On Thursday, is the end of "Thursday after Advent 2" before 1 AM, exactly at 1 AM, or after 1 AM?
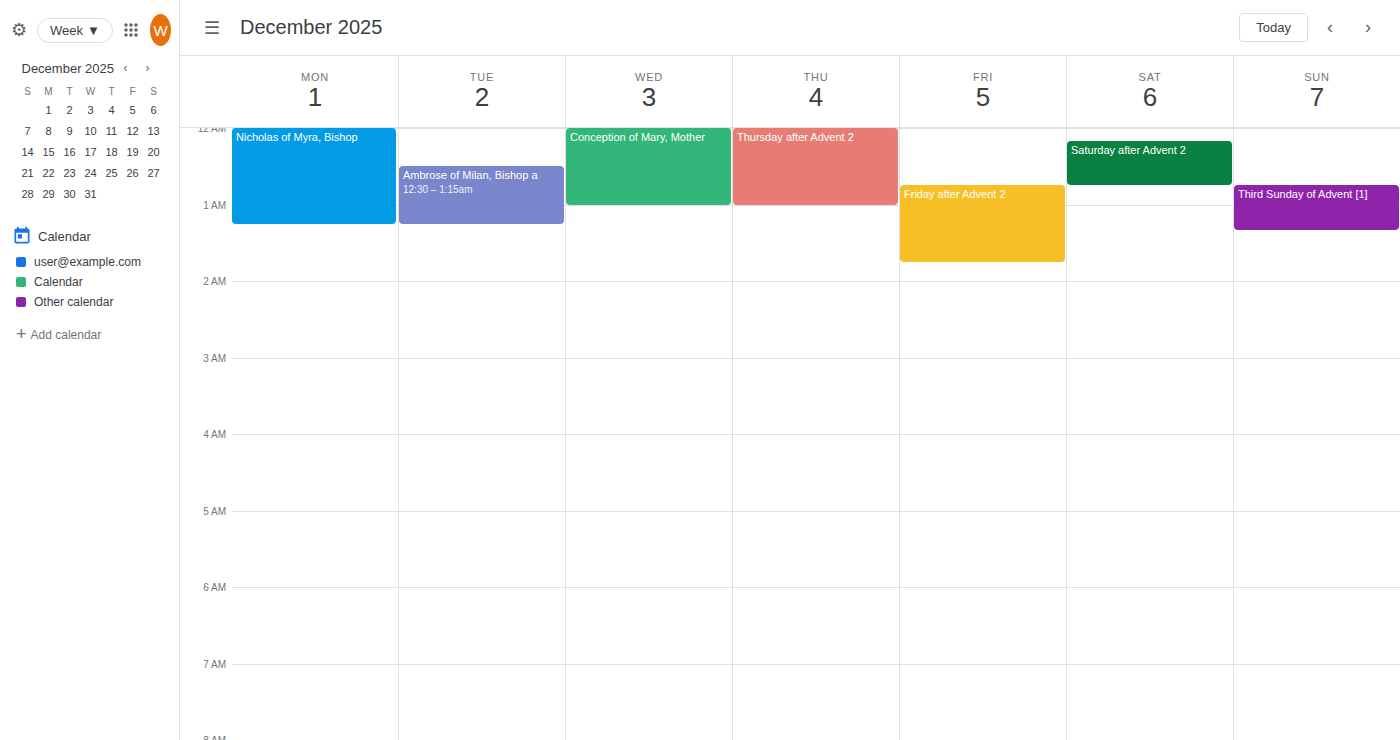
1:00 AM -- exactly at 1 AM, on the 1 AM line.